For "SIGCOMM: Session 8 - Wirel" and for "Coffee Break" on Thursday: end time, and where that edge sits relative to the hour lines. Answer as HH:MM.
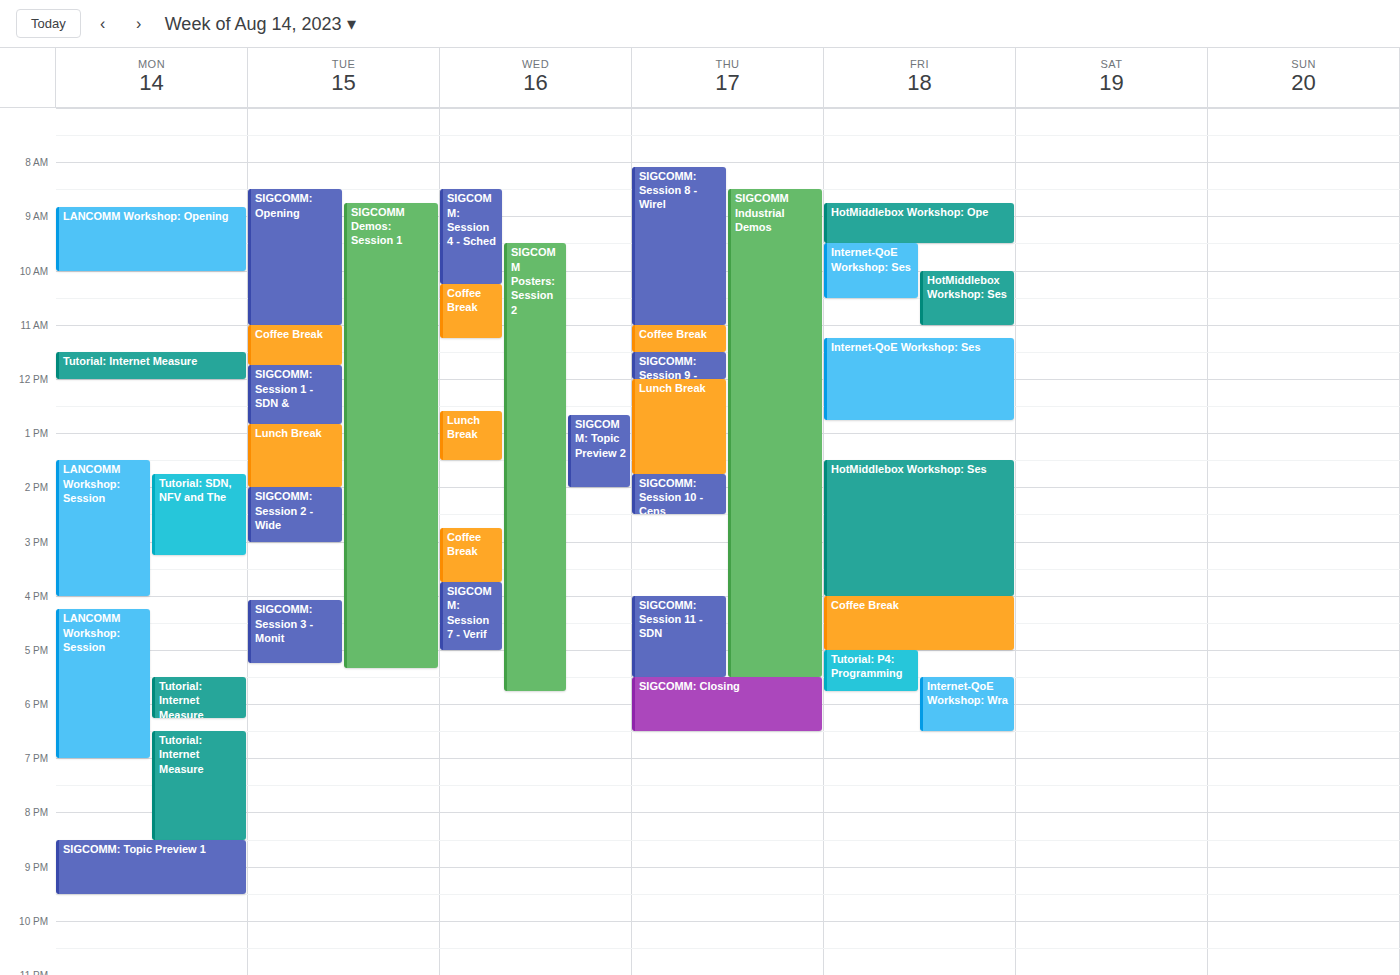
"SIGCOMM: Session 8 - Wirel": 11:00, exactly on the 11:00 line. "Coffee Break": 11:30, halfway between the 11:00 and 12:00 lines.